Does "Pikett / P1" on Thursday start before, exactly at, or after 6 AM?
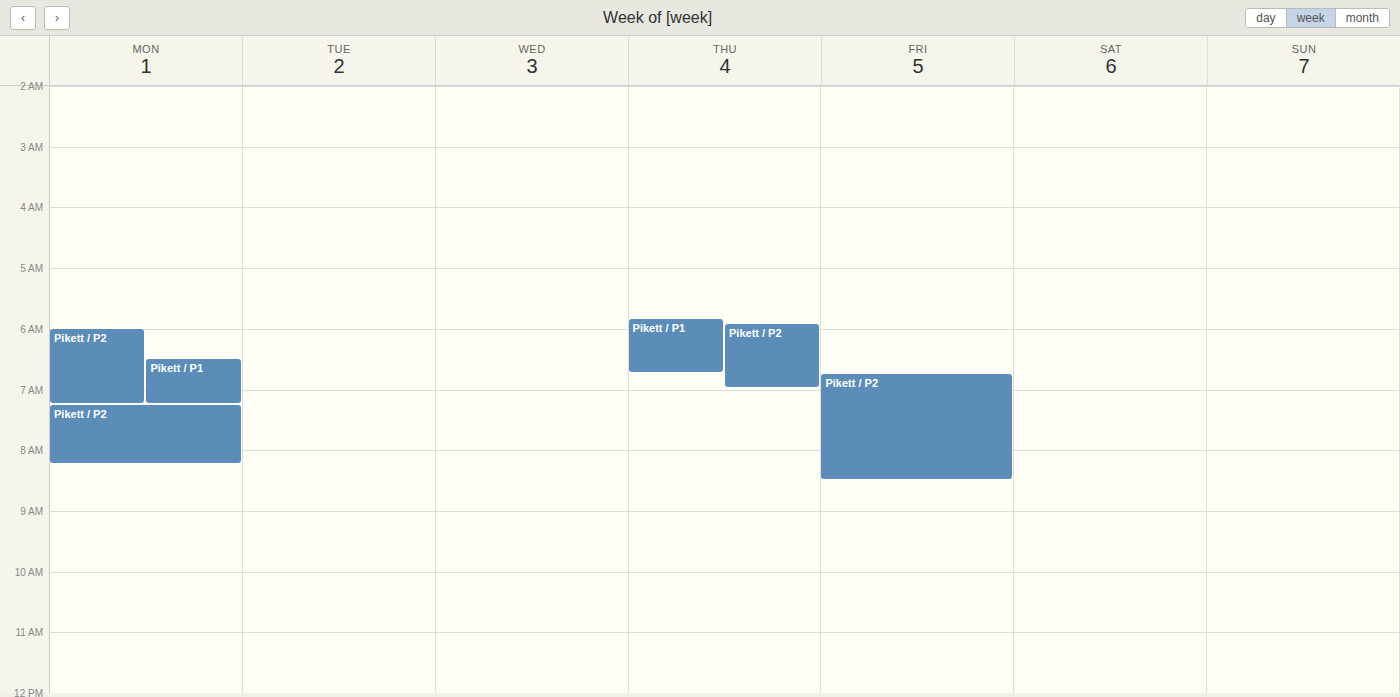
5:50 AM -- before 6 AM, 10 minutes above the 6 AM line.